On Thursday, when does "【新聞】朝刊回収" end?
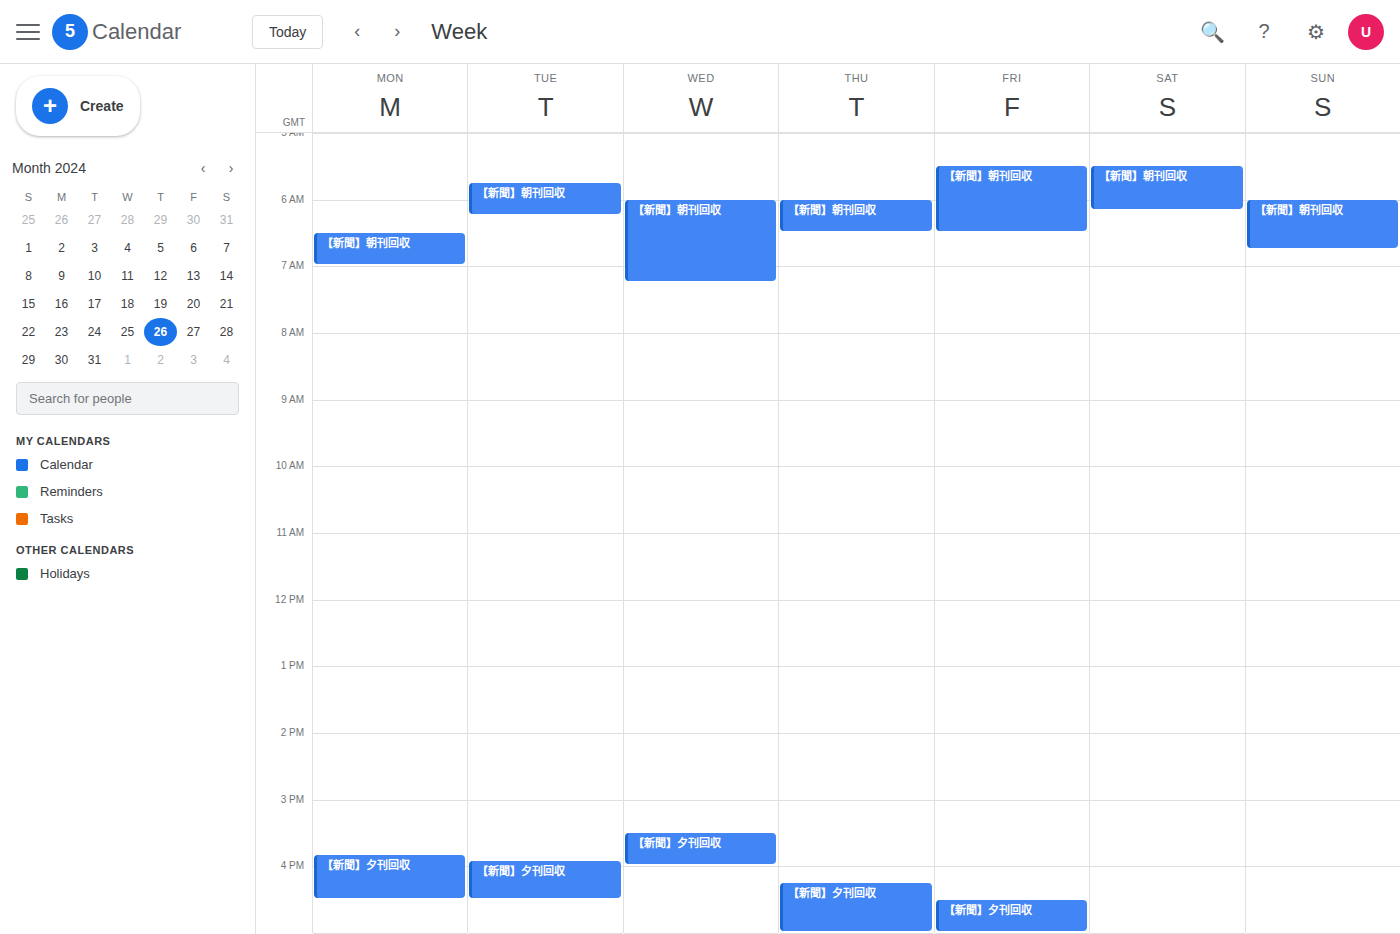
6:30 AM